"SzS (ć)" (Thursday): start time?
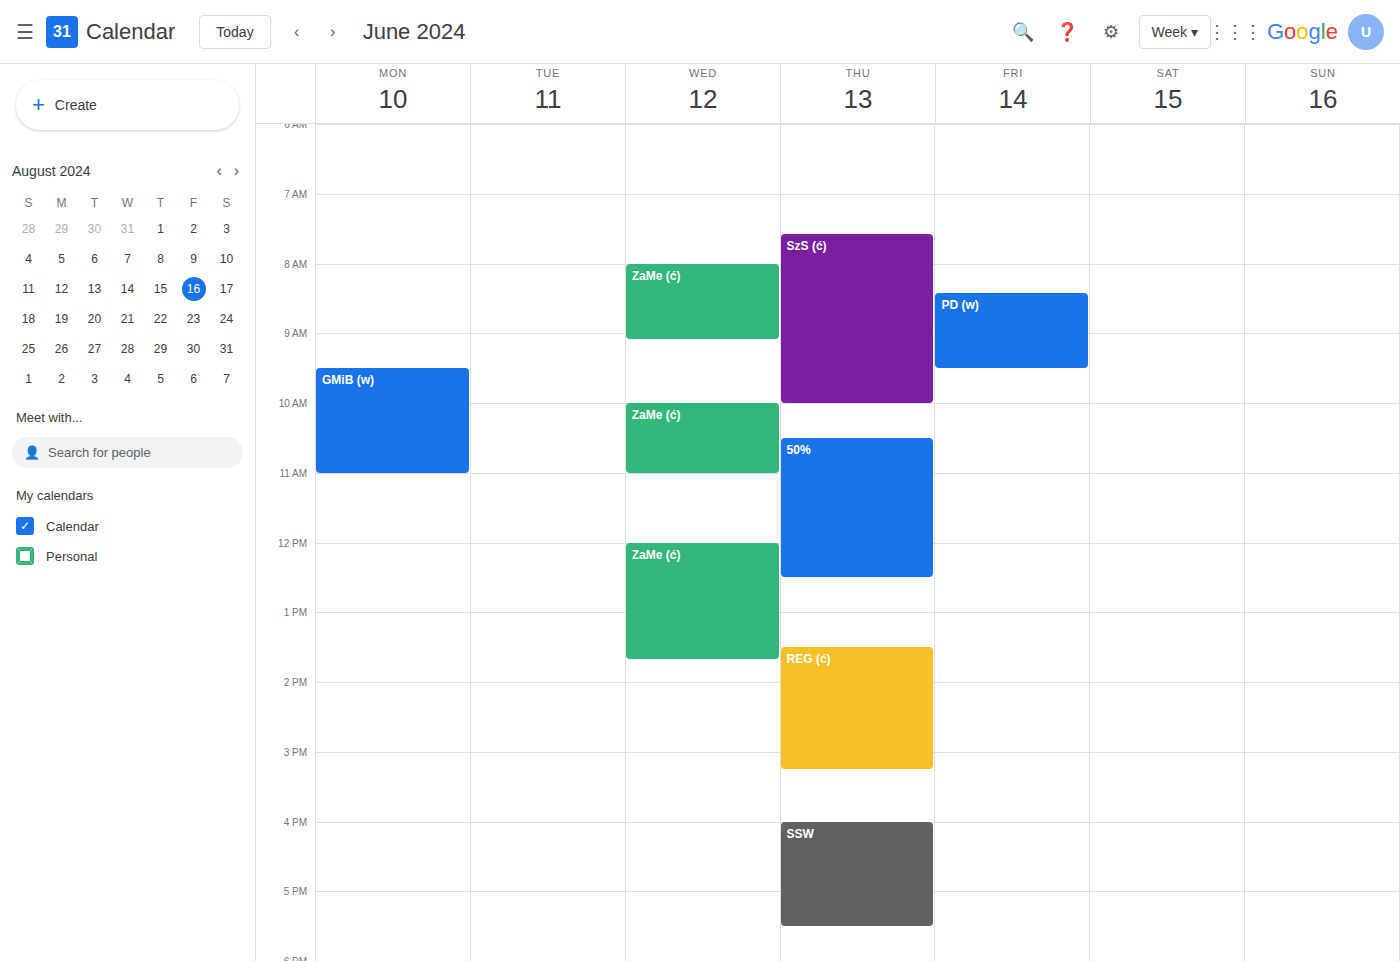
7:35 AM